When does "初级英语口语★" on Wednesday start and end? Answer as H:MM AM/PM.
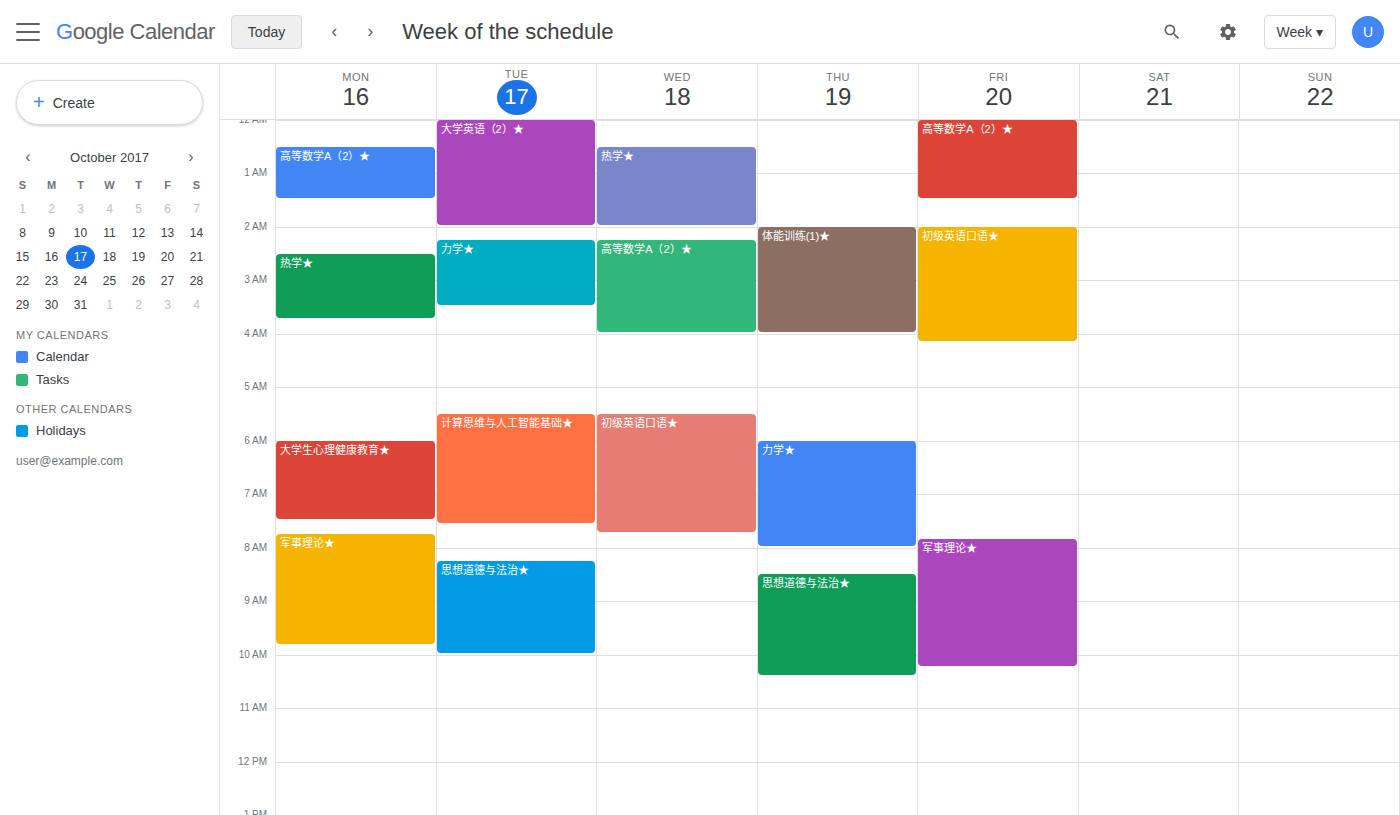
5:30 AM to 7:45 AM